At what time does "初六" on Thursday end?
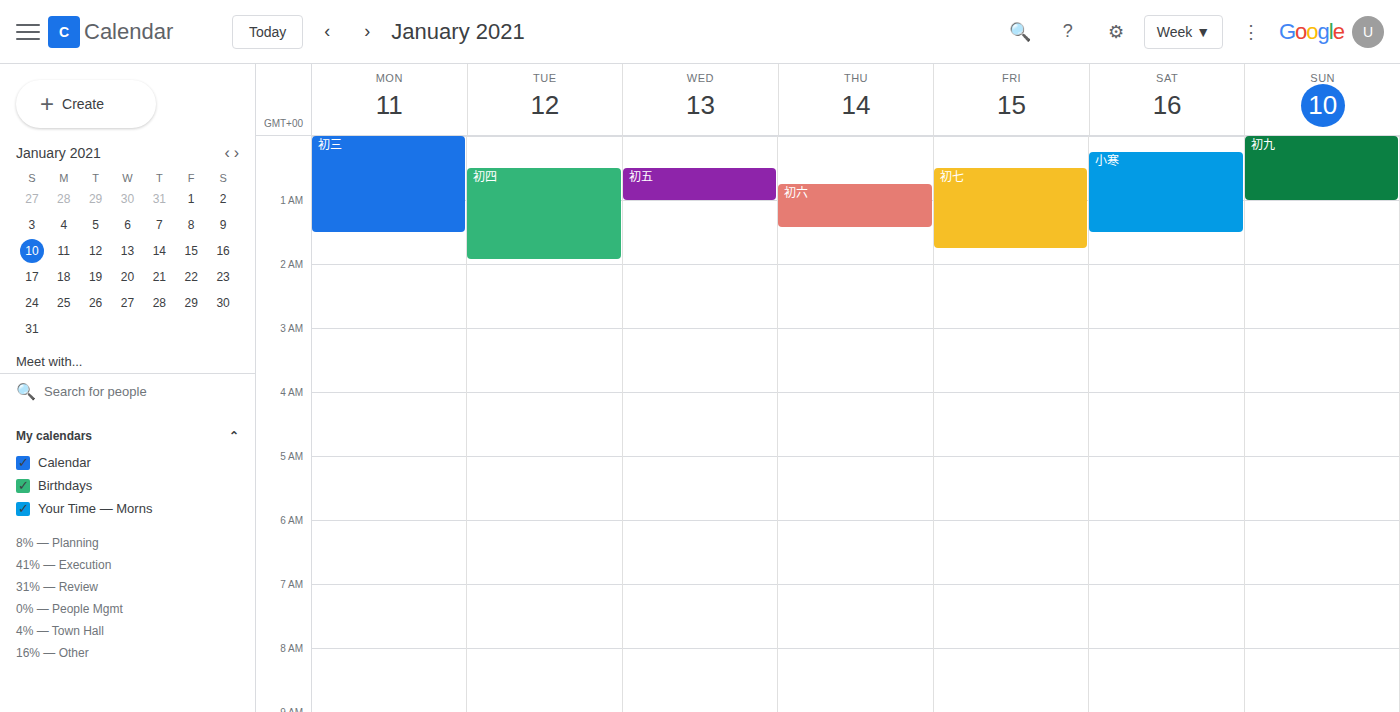
1:25 AM